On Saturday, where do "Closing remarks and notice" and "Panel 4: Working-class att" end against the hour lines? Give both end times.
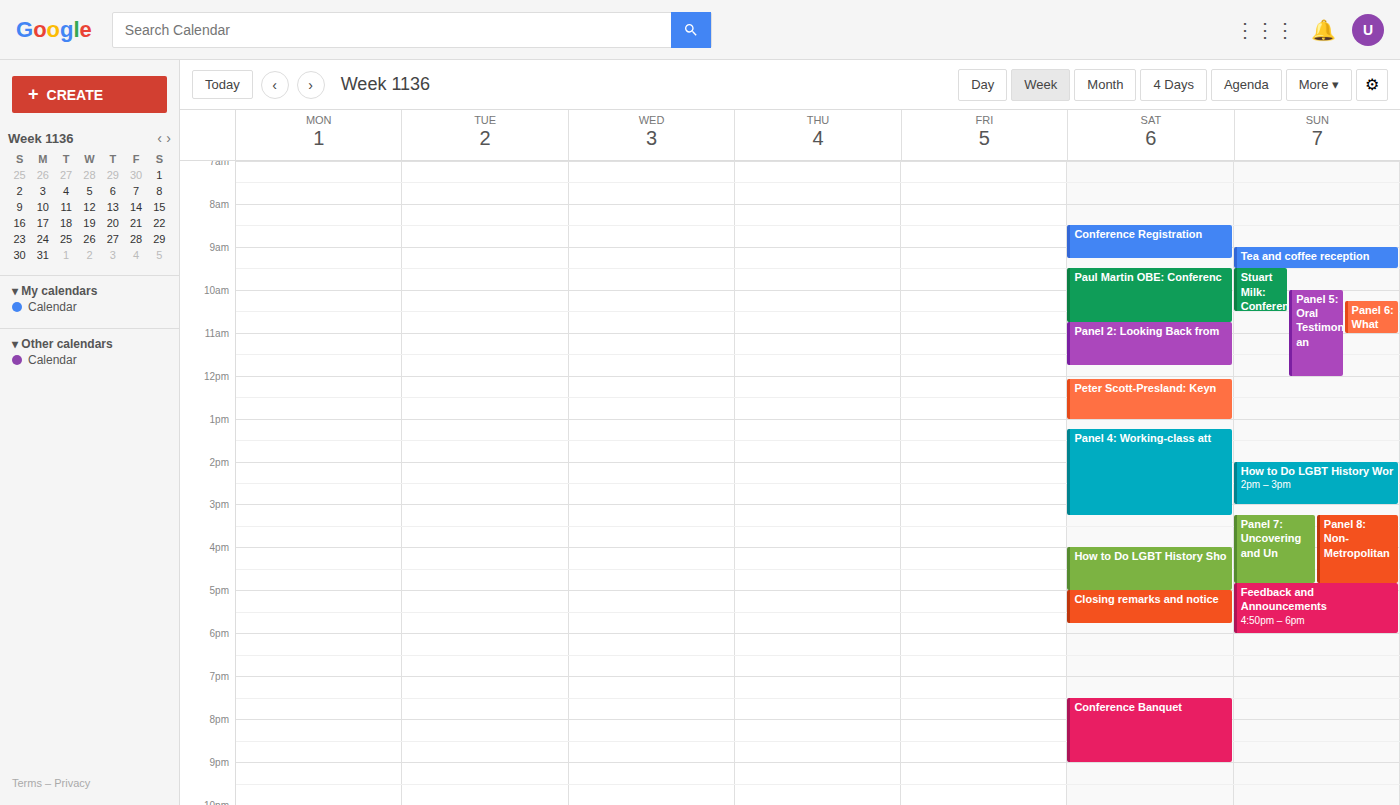
"Closing remarks and notice": 5:45 PM, neither: three quarters of the way from the 5 PM line to the 6 PM line. "Panel 4: Working-class att": 3:15 PM, neither: a quarter of the way from the 3 PM line to the 4 PM line.